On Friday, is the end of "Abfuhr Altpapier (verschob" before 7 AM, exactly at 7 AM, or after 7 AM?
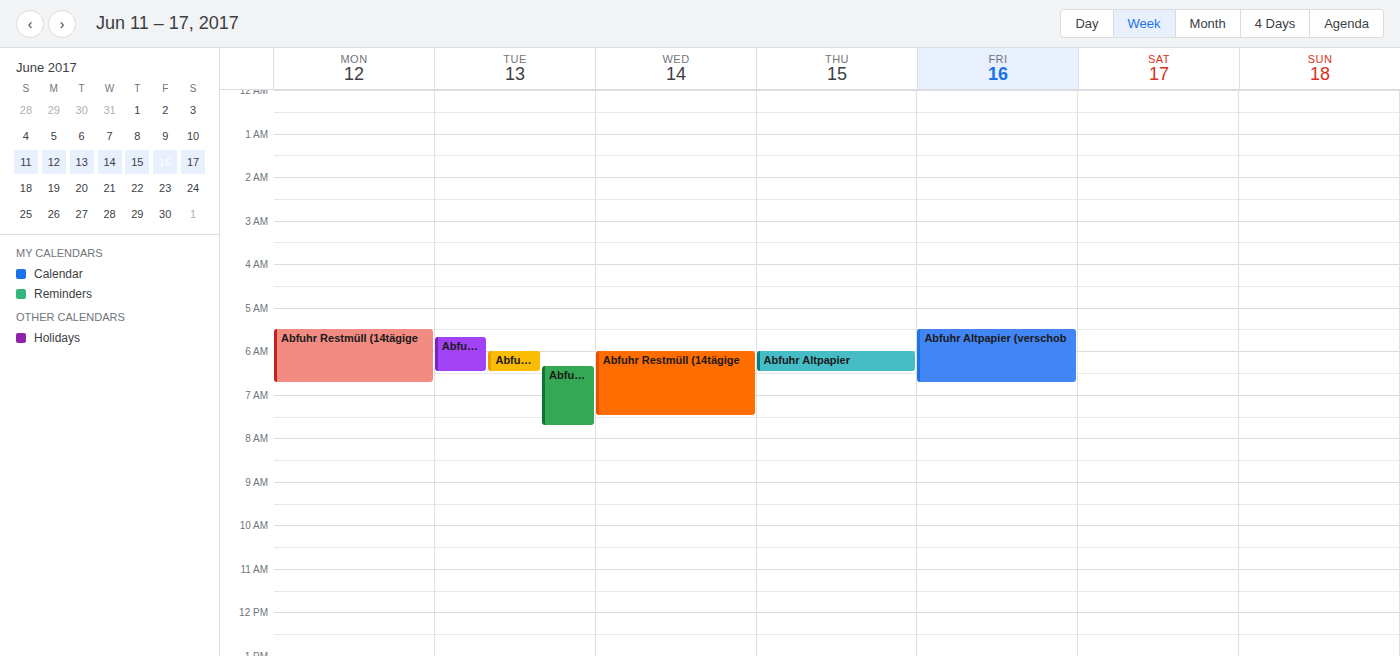
6:45 AM -- before 7 AM, 15 minutes above the 7 AM line.